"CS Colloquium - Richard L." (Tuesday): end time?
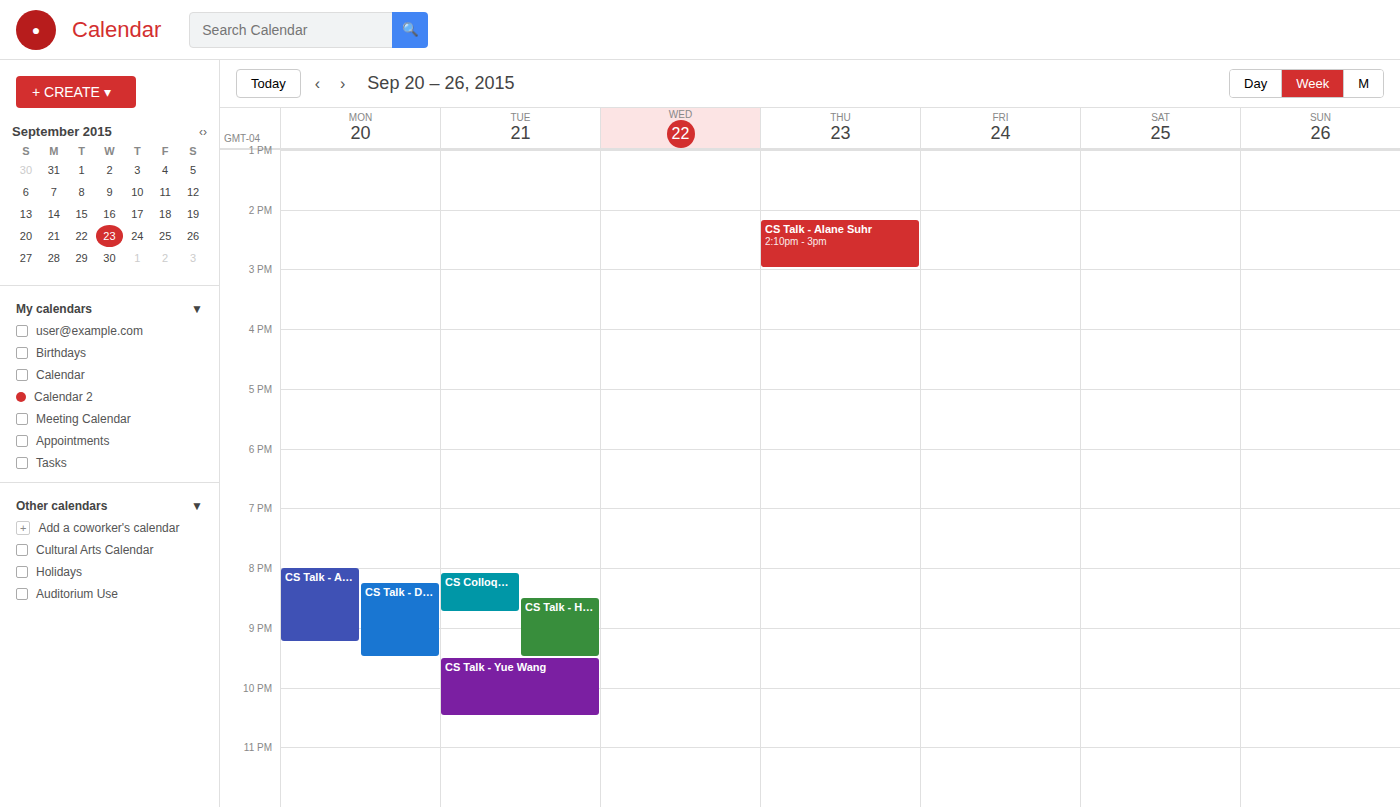
20:45